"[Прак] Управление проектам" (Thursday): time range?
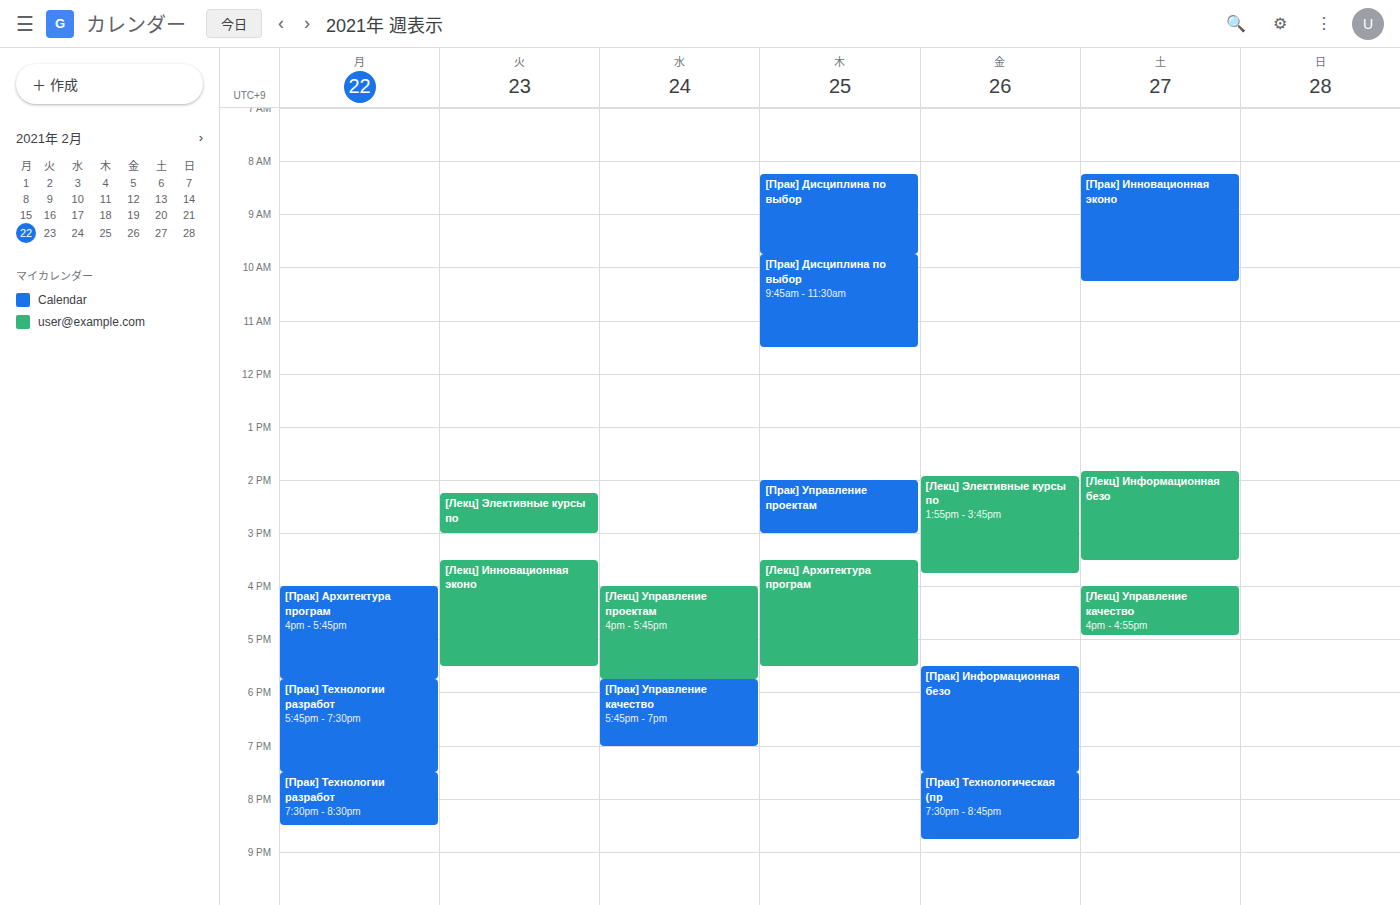
14:00 to 15:00